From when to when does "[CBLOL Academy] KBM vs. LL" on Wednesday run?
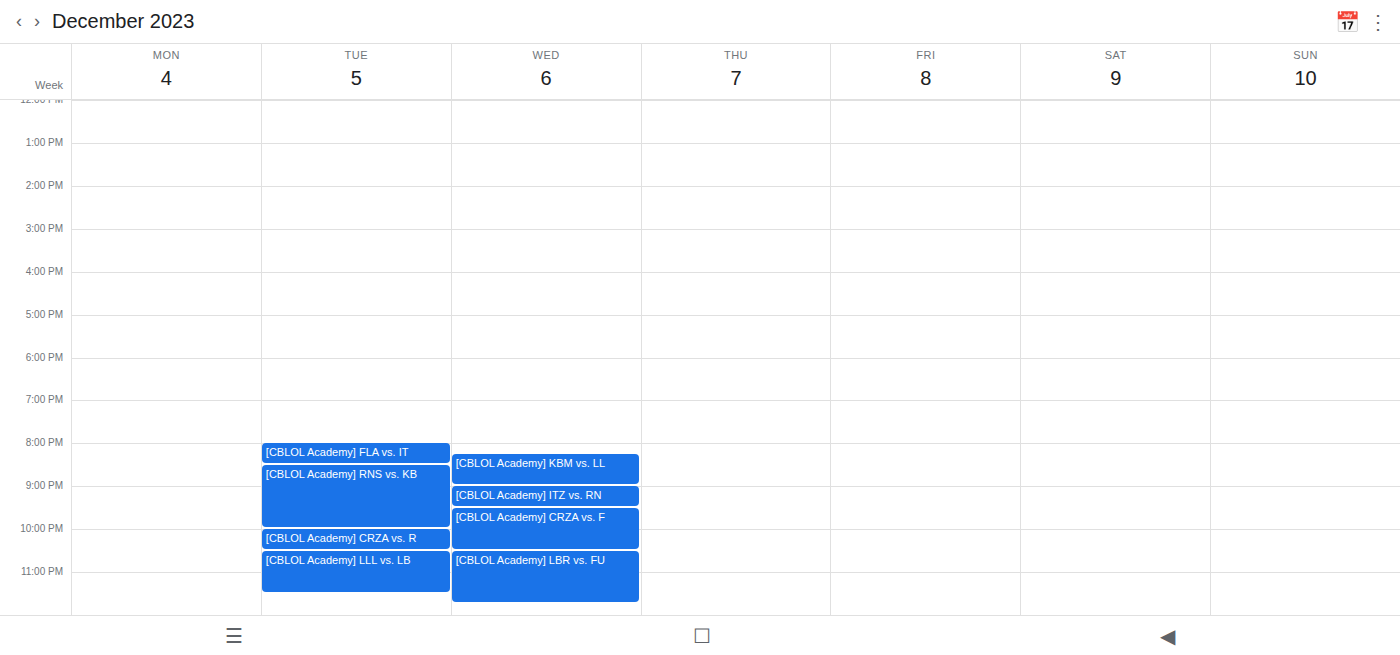
20:15 to 21:00